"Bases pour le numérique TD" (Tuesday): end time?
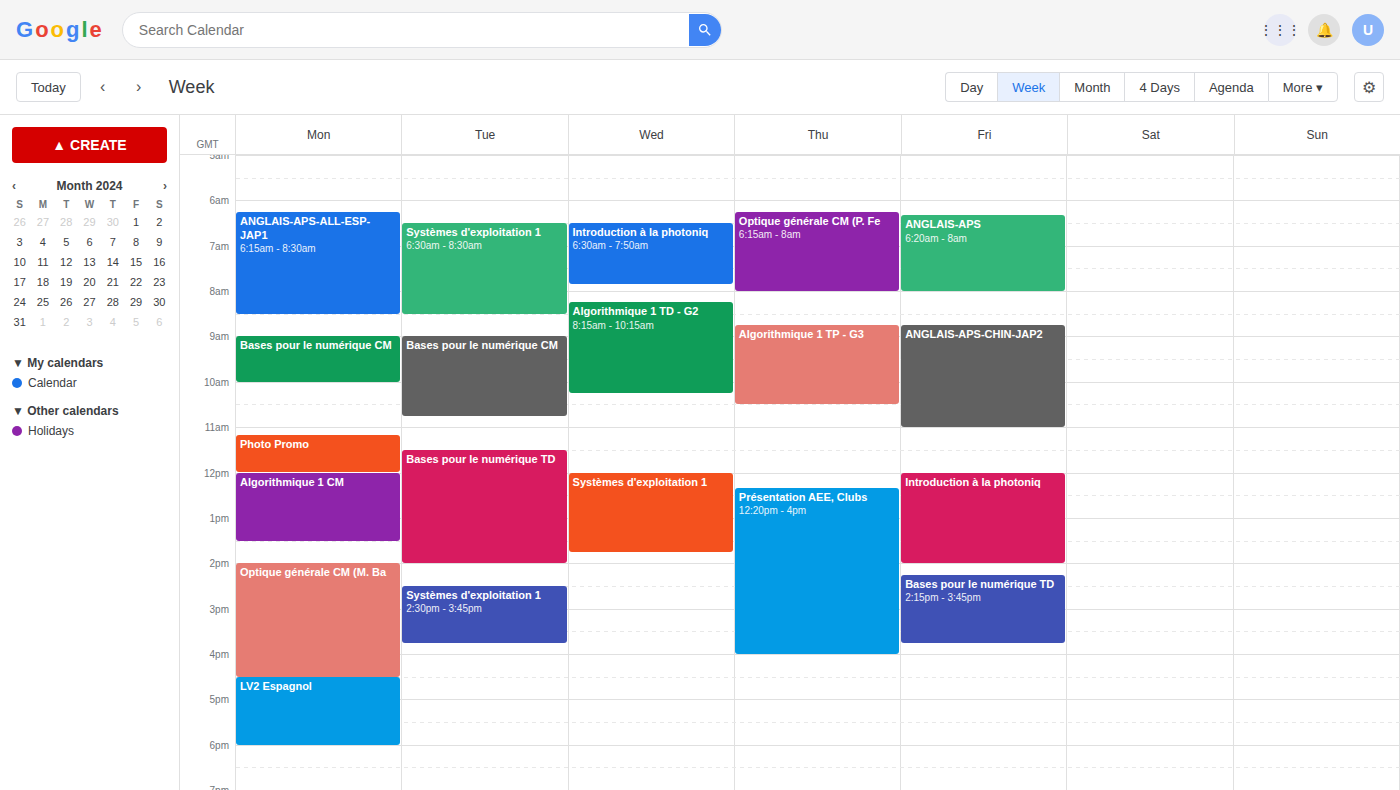
2:00 PM